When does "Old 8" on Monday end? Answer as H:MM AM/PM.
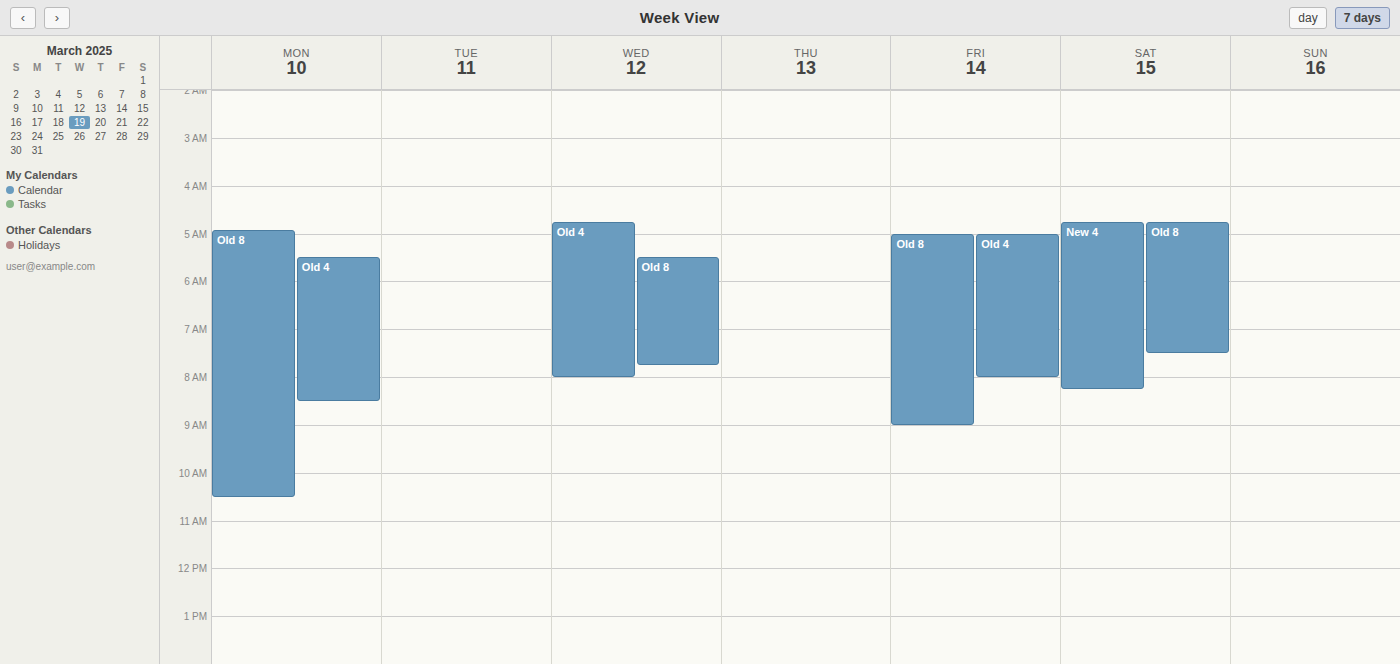
10:30 AM